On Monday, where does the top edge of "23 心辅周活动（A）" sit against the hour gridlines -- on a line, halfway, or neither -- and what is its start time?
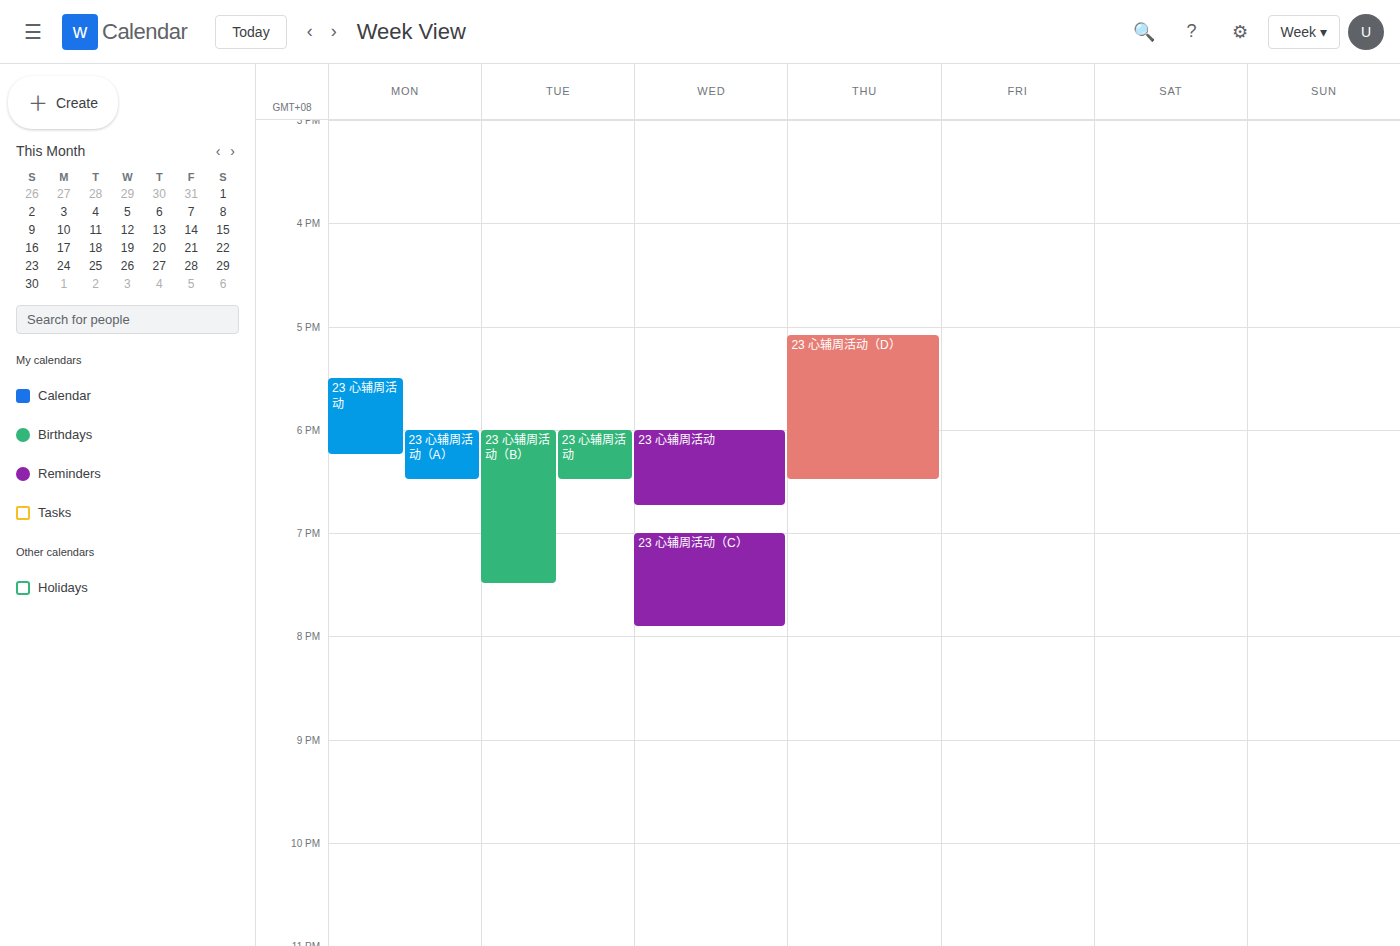
6:00 PM -- exactly on the 6 PM line.